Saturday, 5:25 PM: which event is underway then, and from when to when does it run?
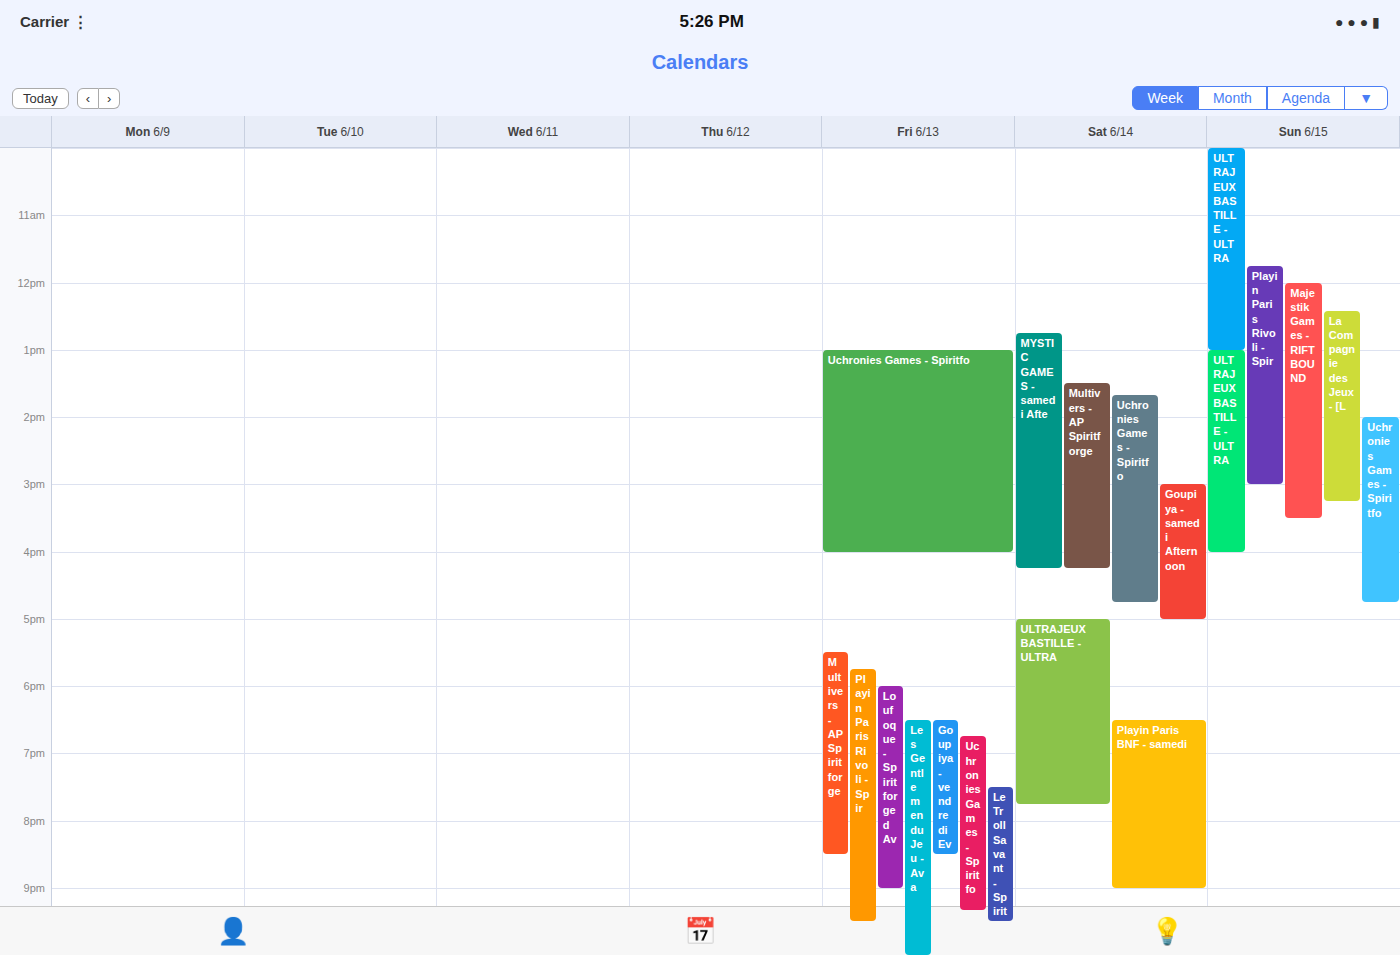
"ULTRAJEUX BASTILLE - ULTRA", 5:00 PM to 7:45 PM